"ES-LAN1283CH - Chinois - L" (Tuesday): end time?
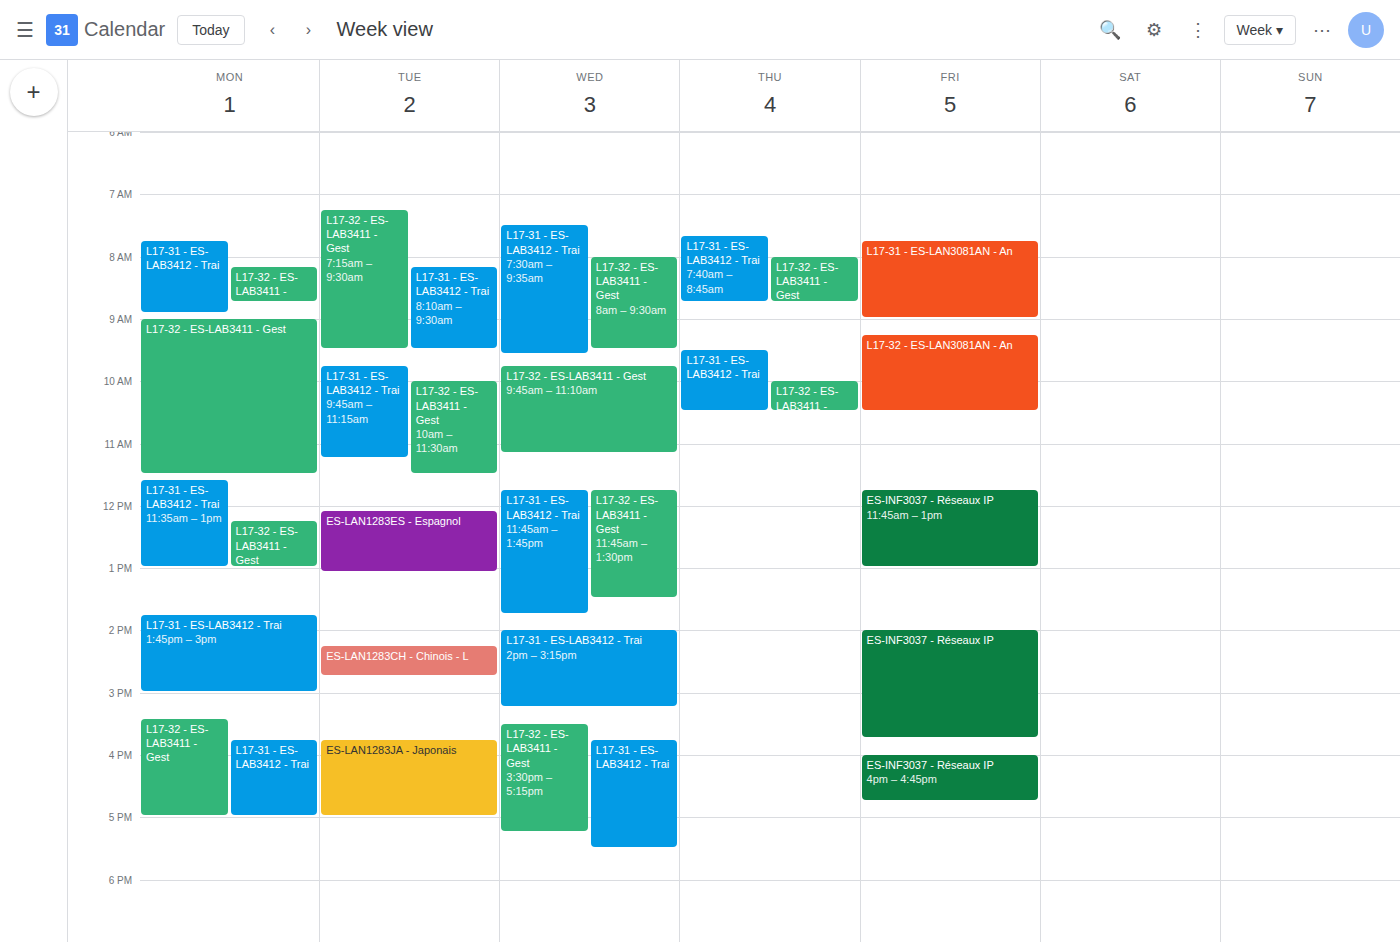
2:45 PM